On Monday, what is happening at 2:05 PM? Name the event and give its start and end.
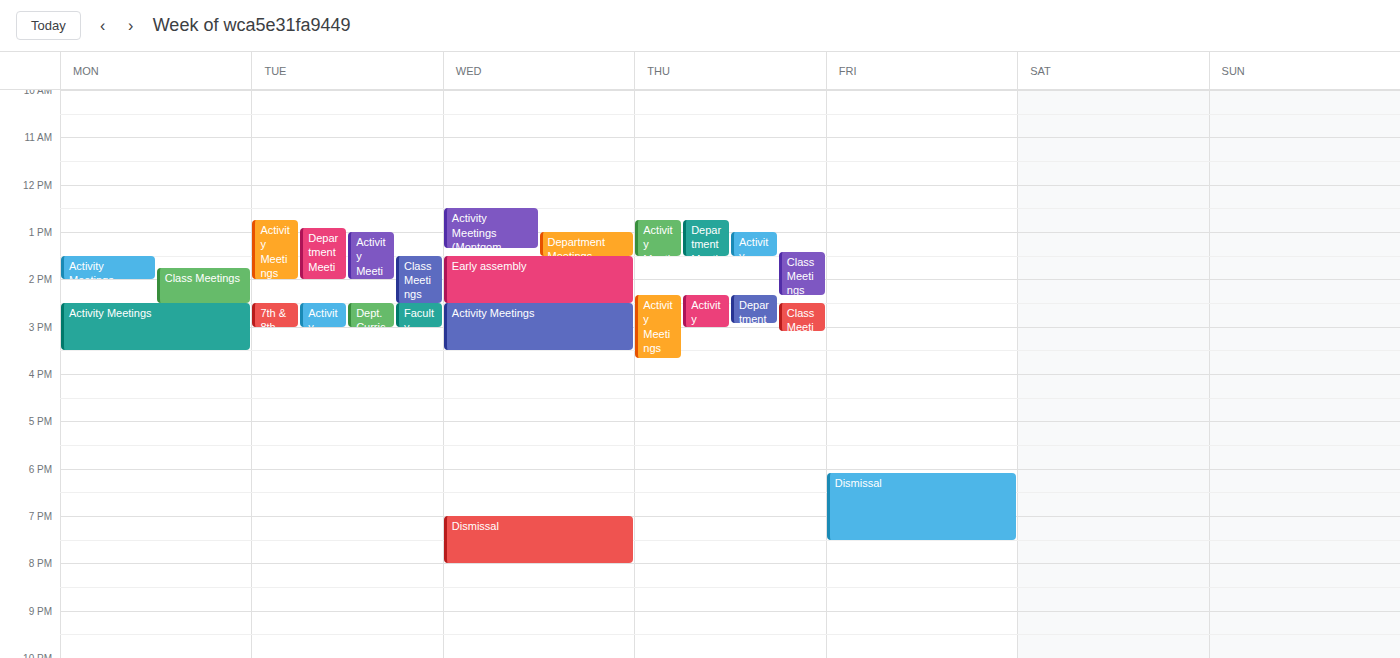
"Class Meetings", 1:45 PM to 2:30 PM